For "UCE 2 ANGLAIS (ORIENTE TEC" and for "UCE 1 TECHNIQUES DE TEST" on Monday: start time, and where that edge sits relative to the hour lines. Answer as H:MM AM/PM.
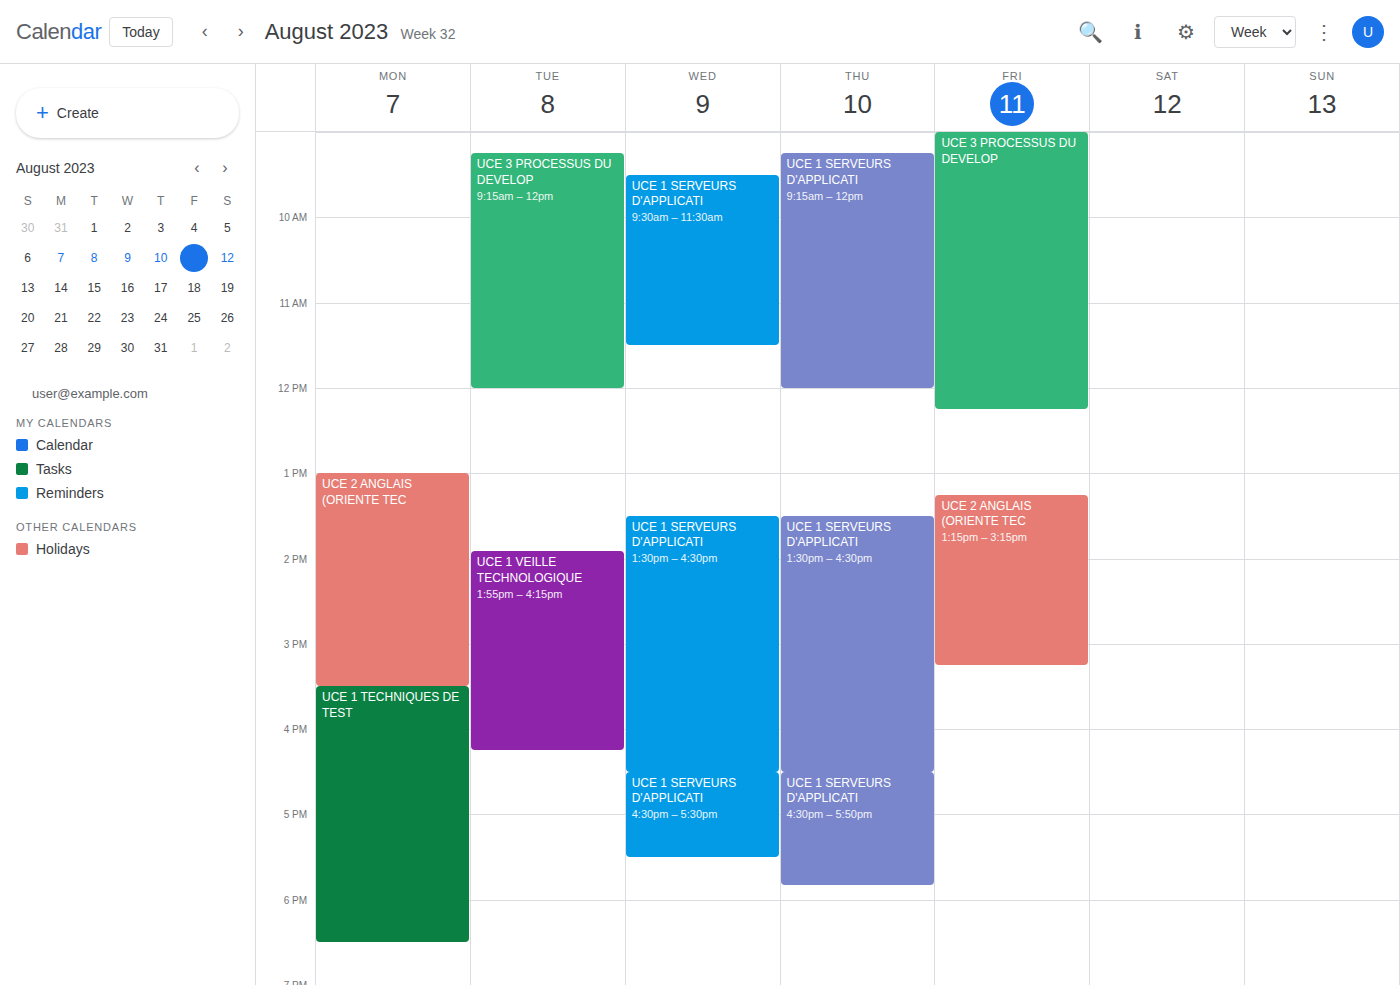
"UCE 2 ANGLAIS (ORIENTE TEC": 1:00 PM, exactly on the 1 PM line. "UCE 1 TECHNIQUES DE TEST": 3:30 PM, halfway between the 3 PM and 4 PM lines.